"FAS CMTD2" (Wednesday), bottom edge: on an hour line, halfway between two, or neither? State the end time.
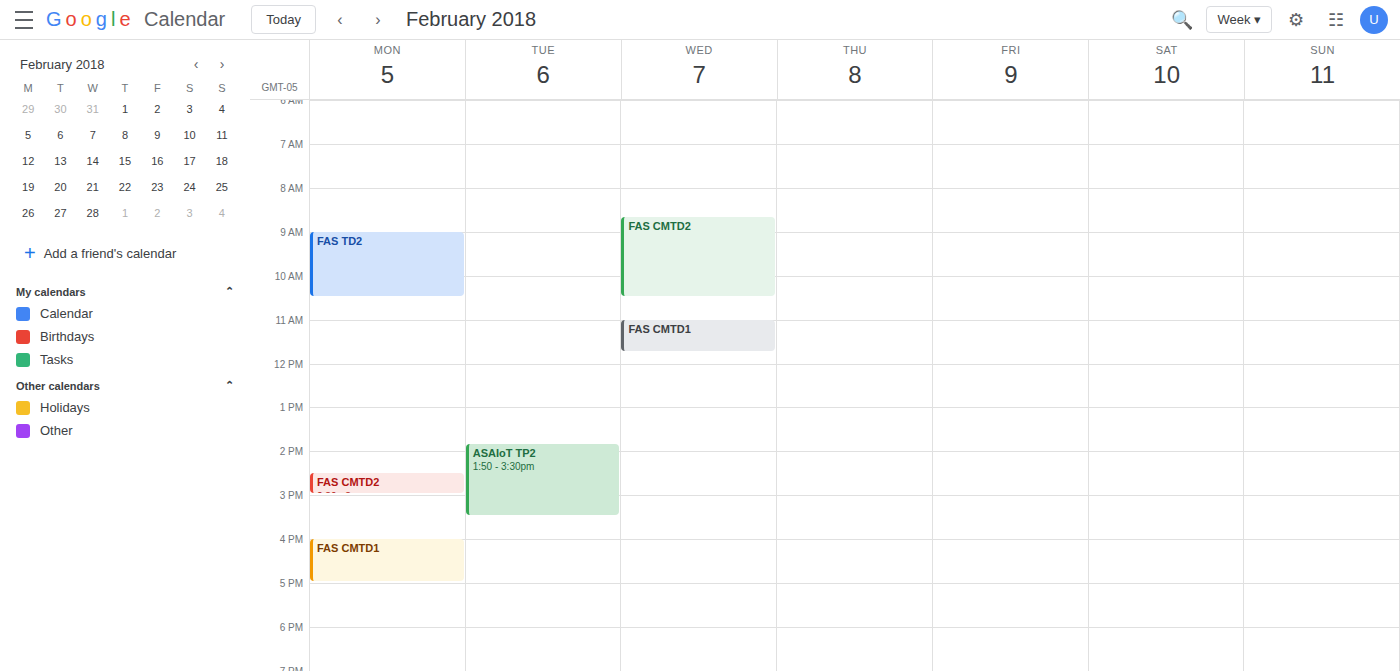
10:30 AM -- halfway between the 10 AM and 11 AM lines.